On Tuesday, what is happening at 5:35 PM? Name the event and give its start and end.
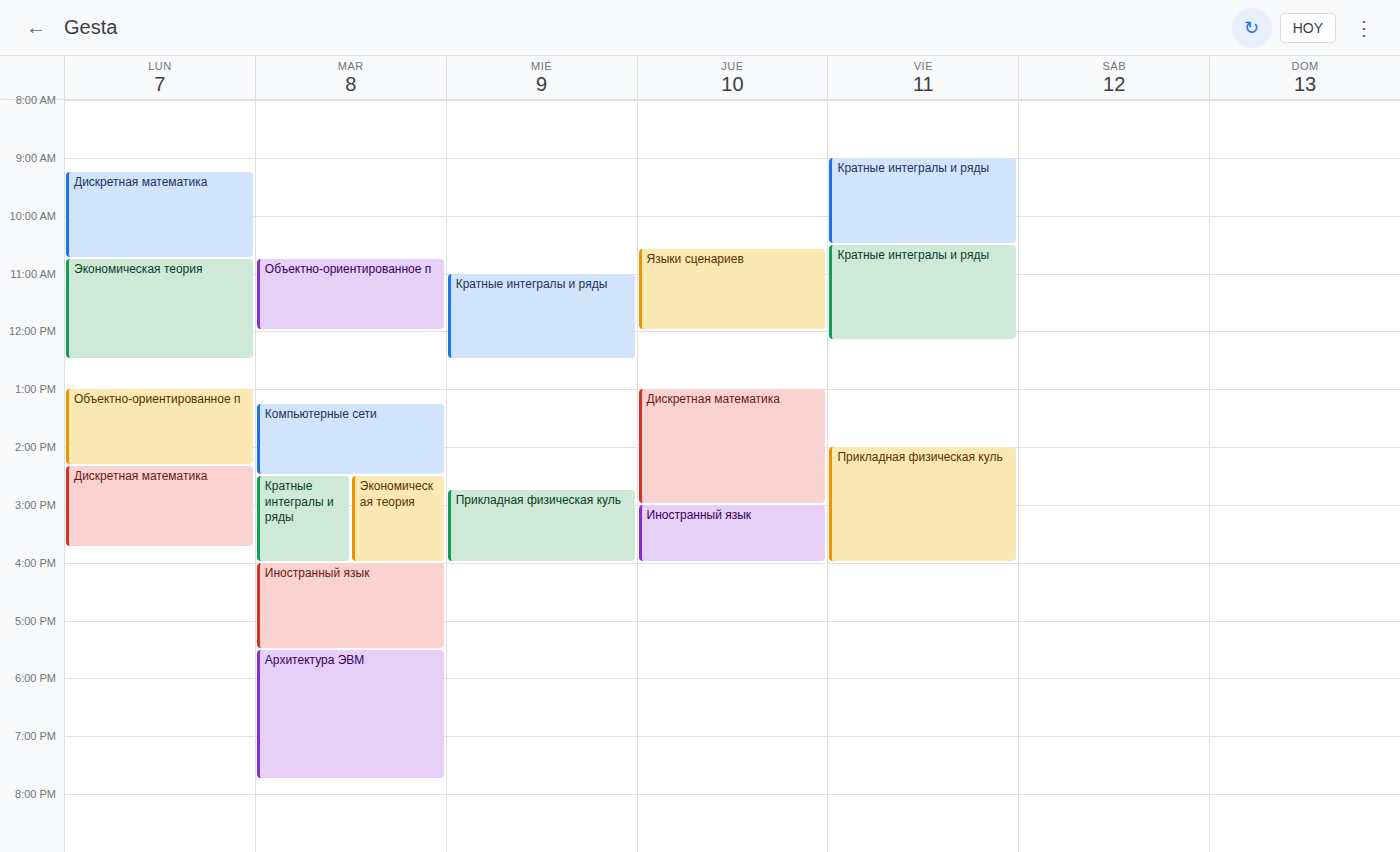
"Архитектура ЭВМ", 5:30 PM to 7:45 PM